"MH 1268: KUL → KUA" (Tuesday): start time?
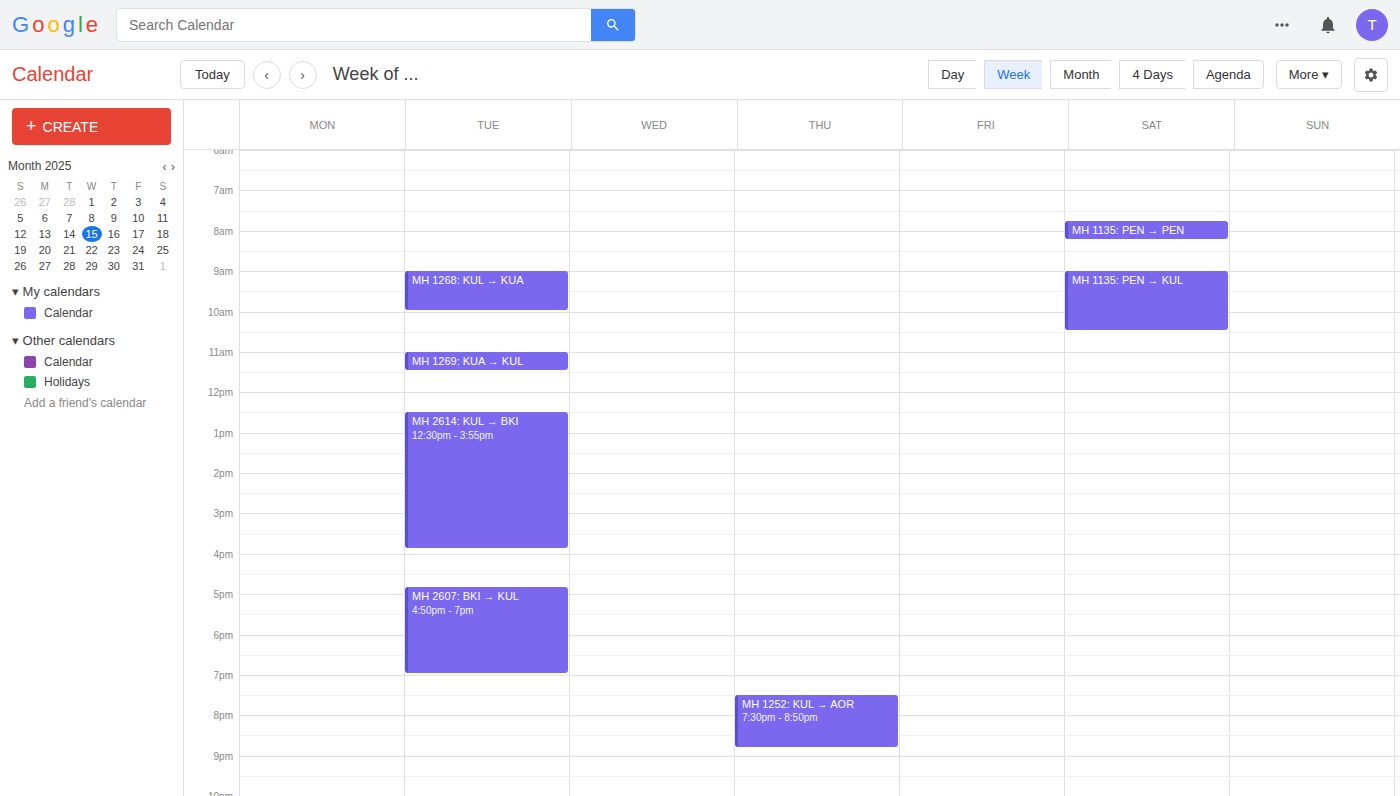
9:00 AM